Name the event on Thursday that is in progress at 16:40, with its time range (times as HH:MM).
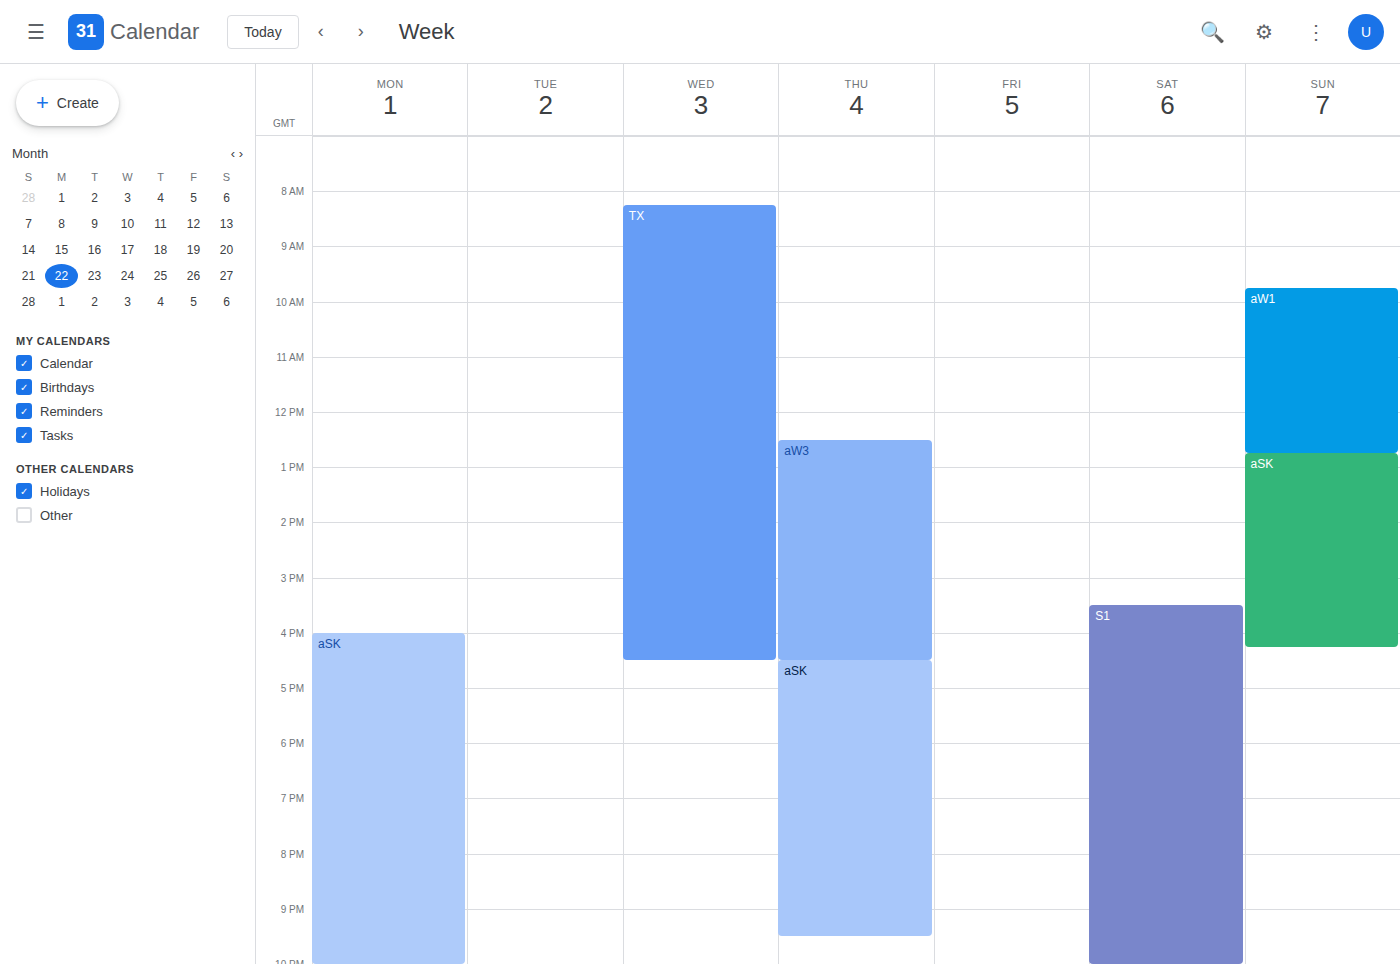
"aSK", 16:30 to 21:30